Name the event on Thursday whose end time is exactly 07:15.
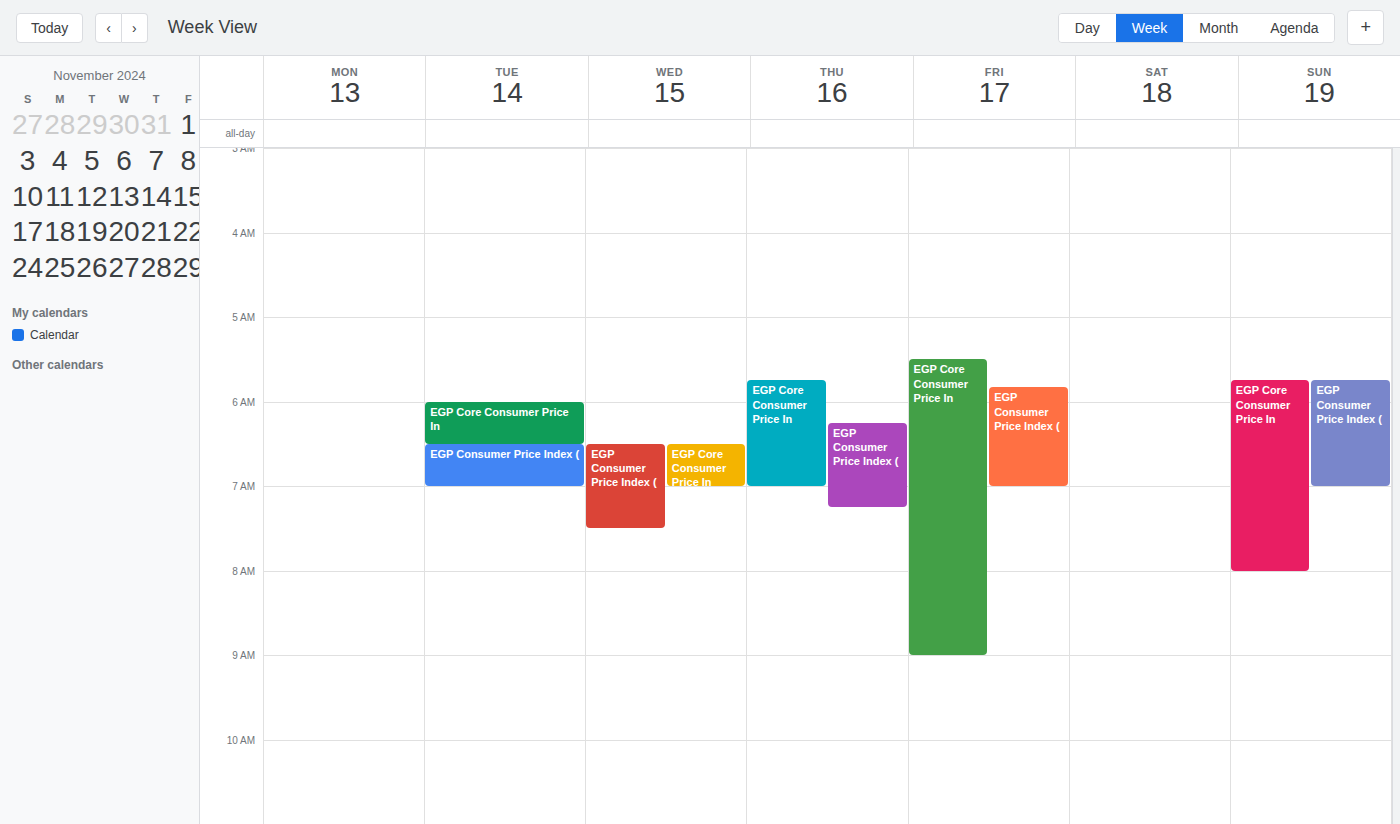
"EGP Consumer Price Index ("